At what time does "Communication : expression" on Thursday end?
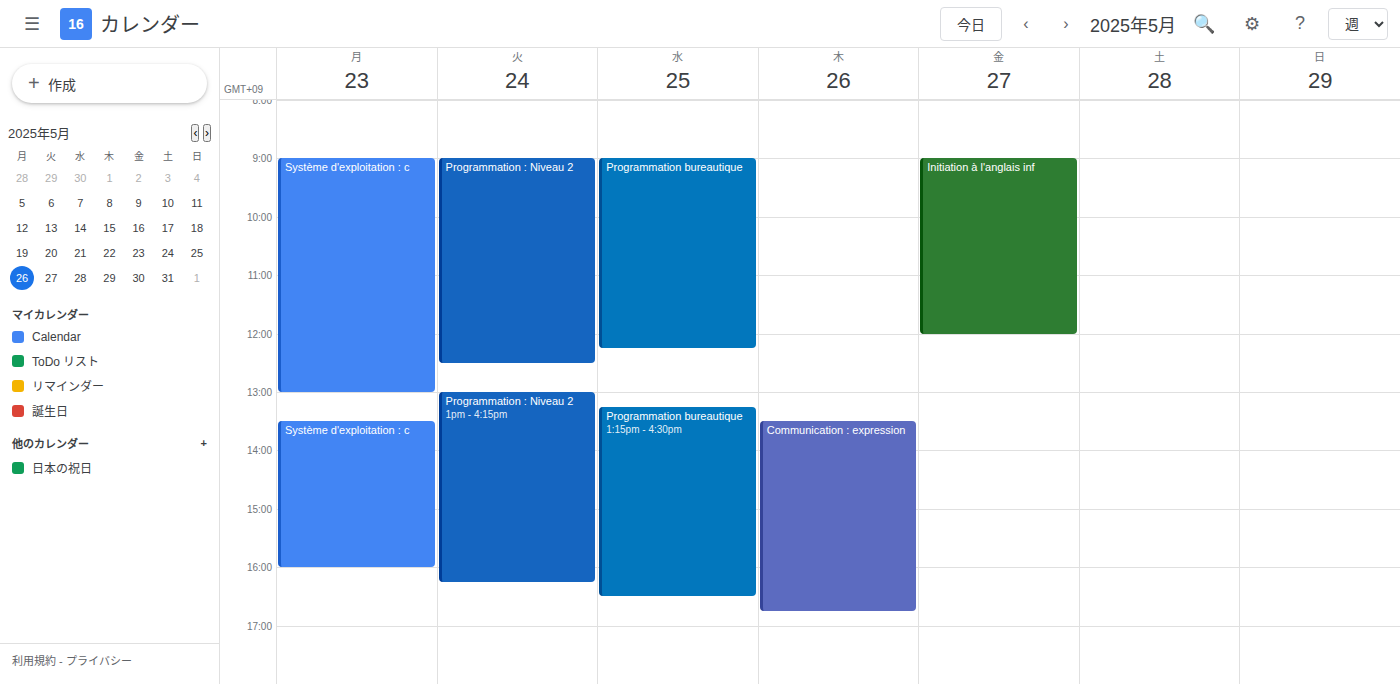
16:45